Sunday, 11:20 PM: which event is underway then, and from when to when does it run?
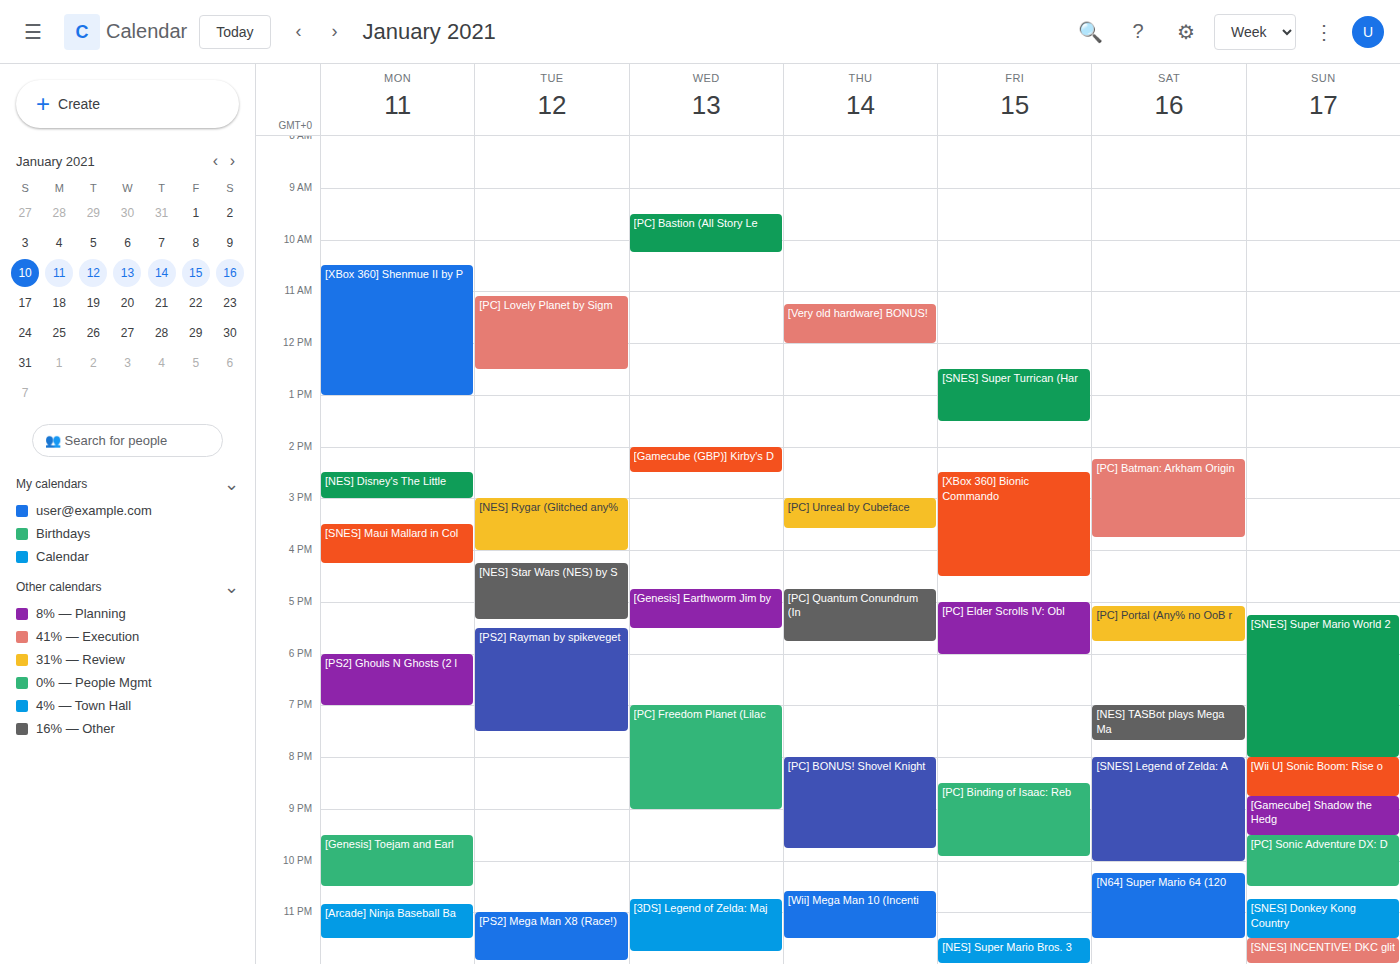
"[SNES] Donkey Kong Country", 10:45 PM to 11:30 PM